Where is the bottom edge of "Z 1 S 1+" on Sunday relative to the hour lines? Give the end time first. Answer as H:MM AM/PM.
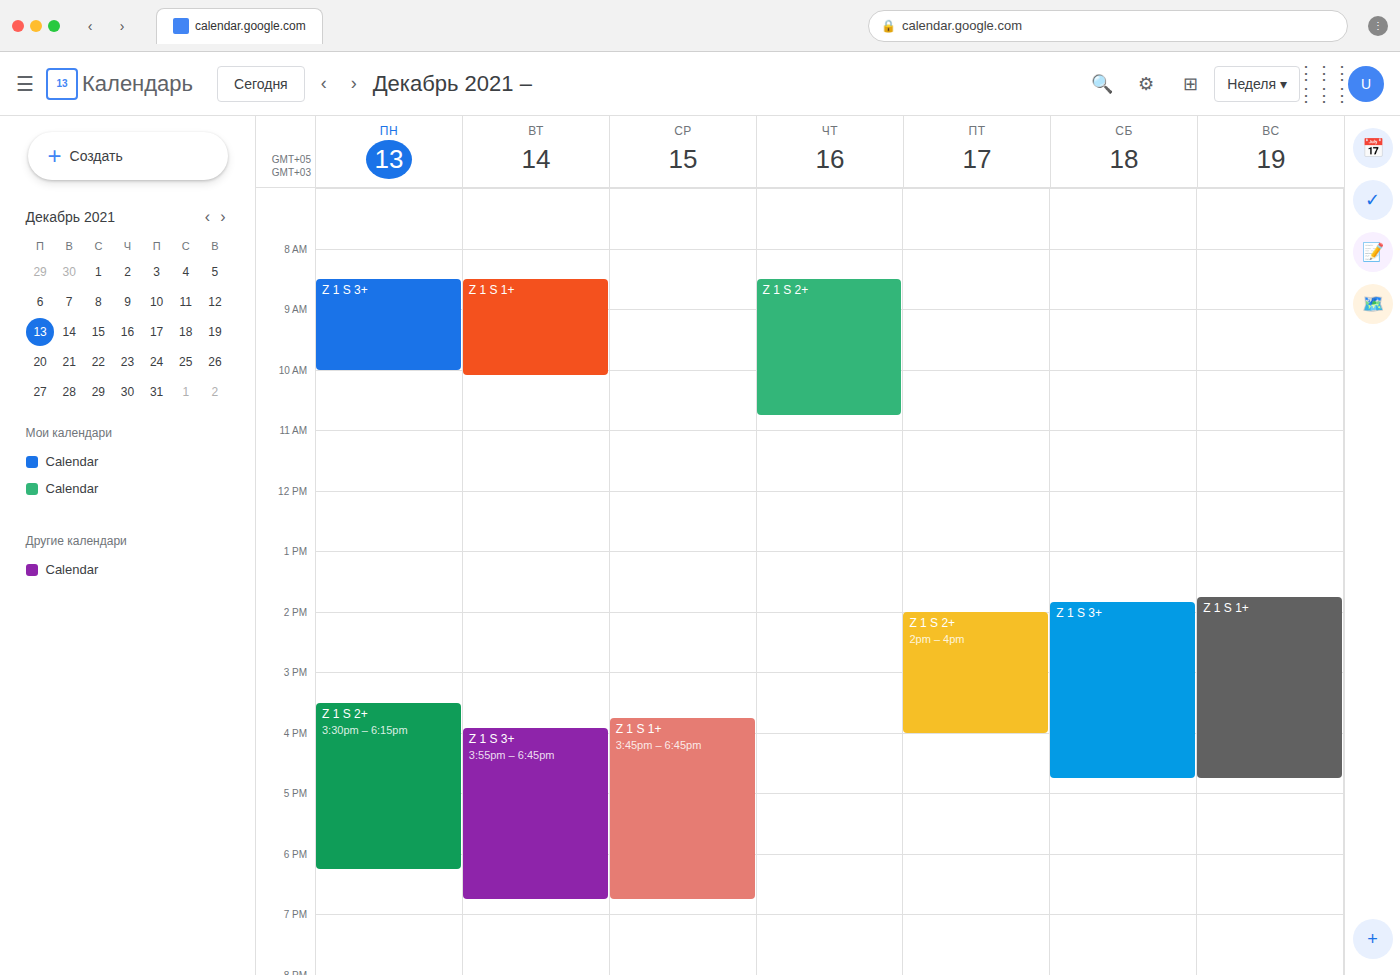
4:45 PM -- neither: three quarters of the way from the 4 PM line to the 5 PM line.